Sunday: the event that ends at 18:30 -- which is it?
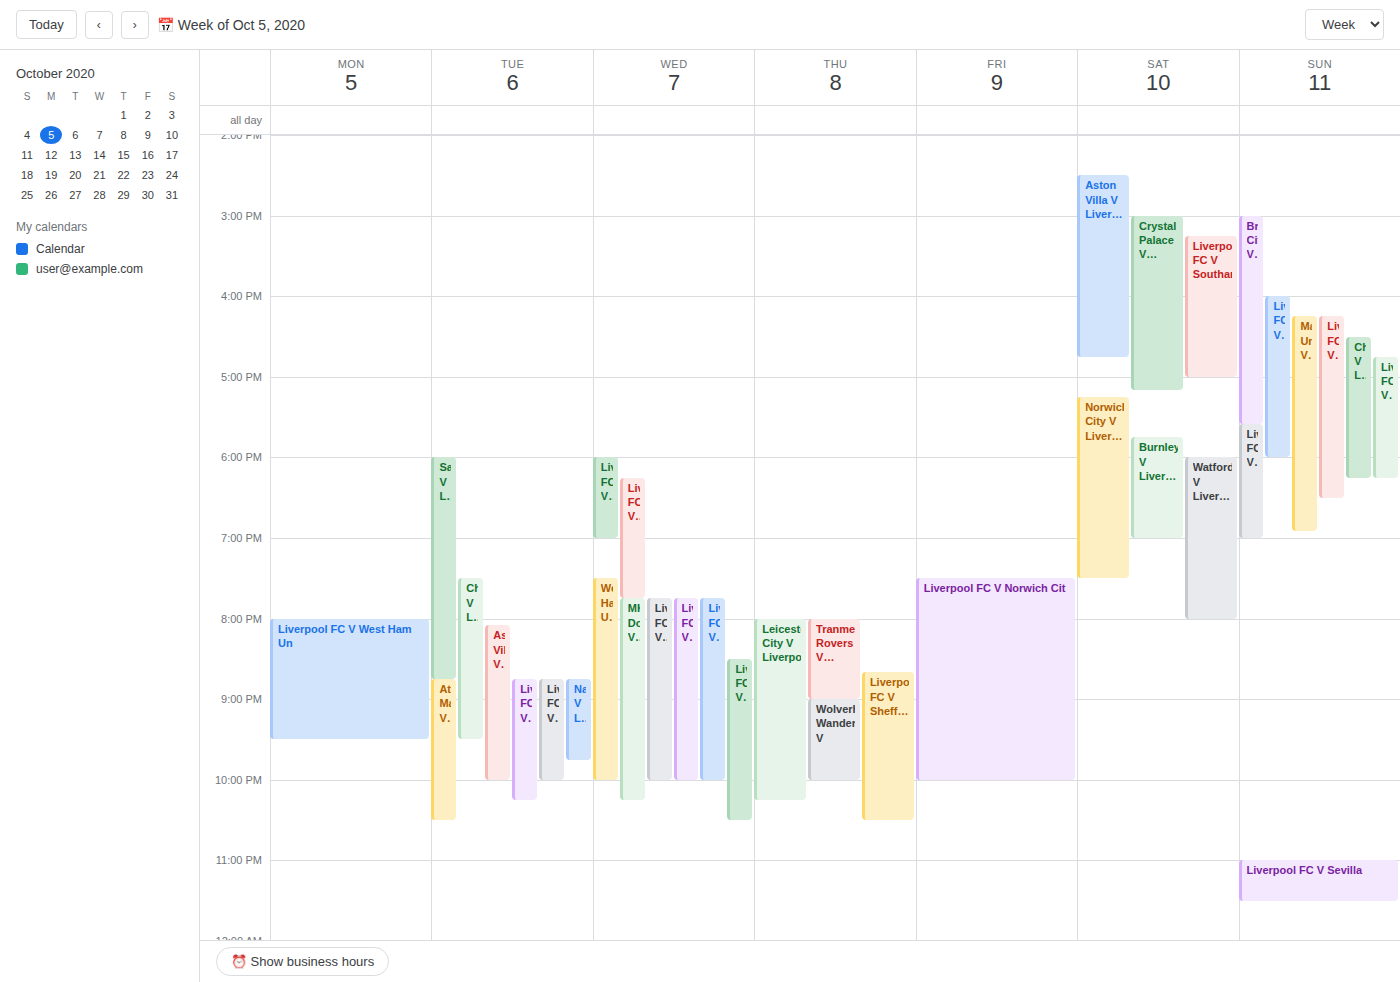
"Liverpool FC V Manchester"